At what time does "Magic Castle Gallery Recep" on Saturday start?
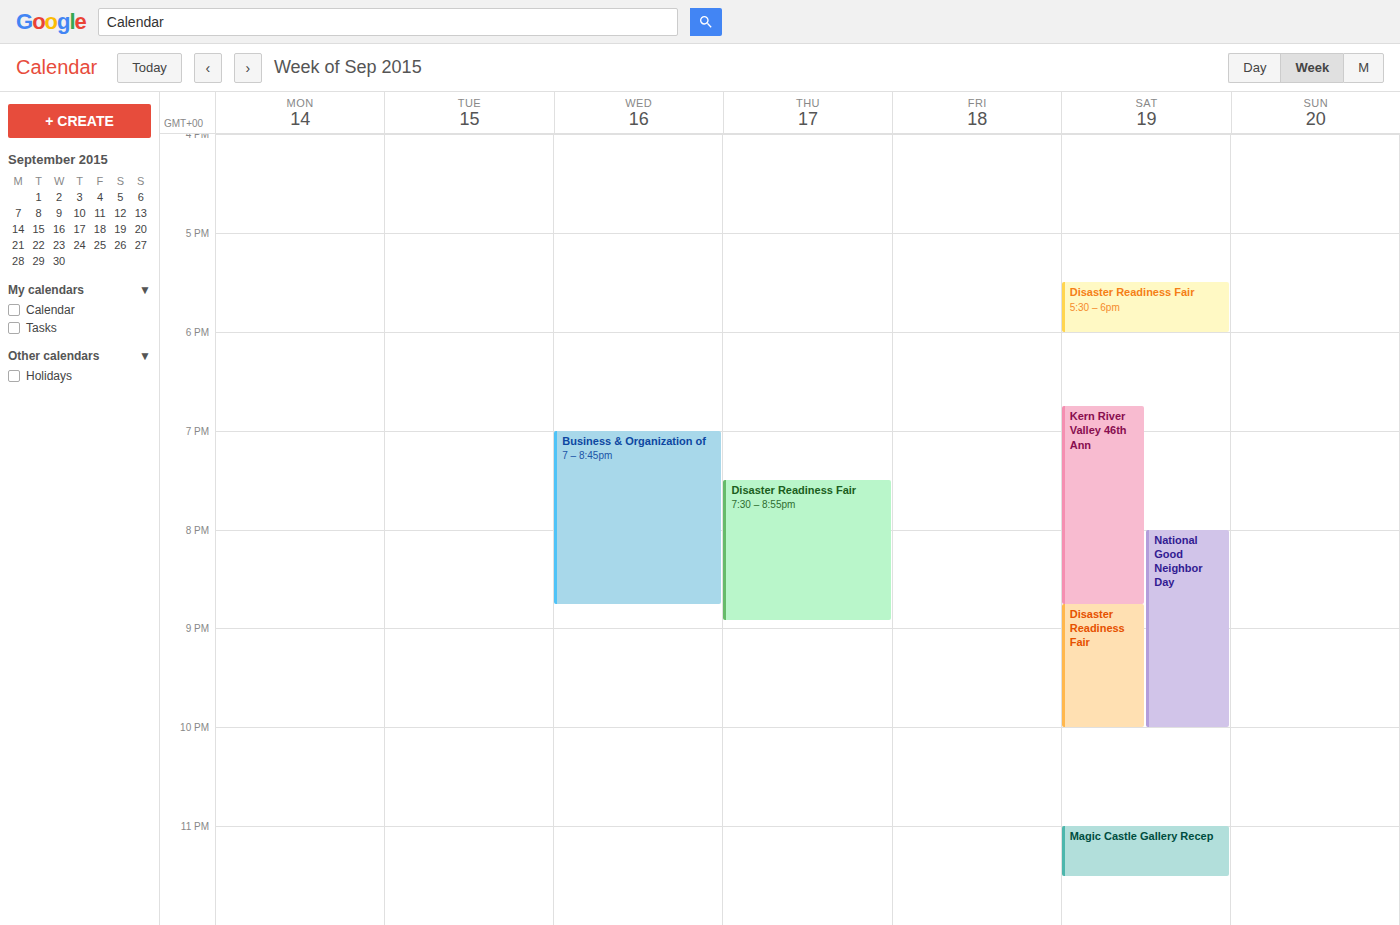
11:00 PM